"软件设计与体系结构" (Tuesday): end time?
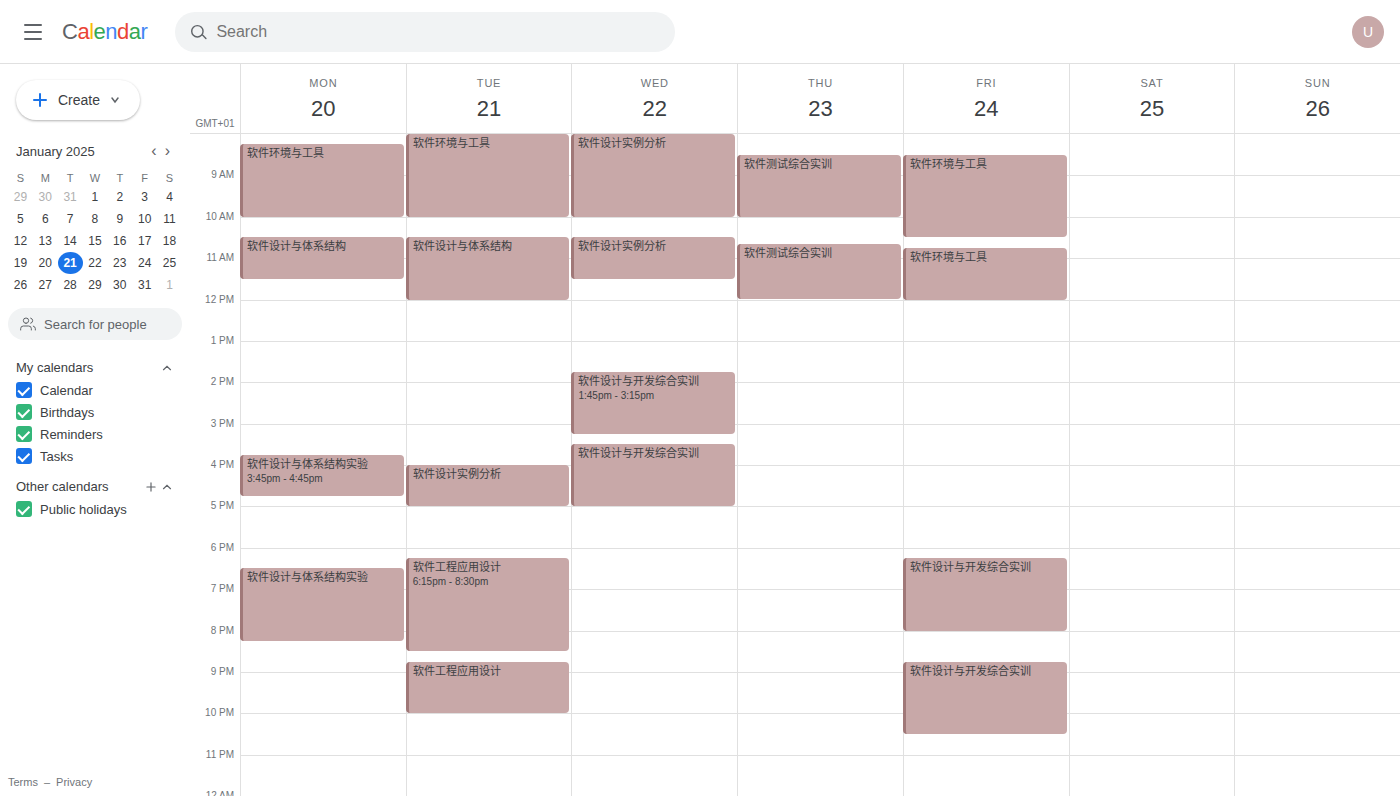
12:00